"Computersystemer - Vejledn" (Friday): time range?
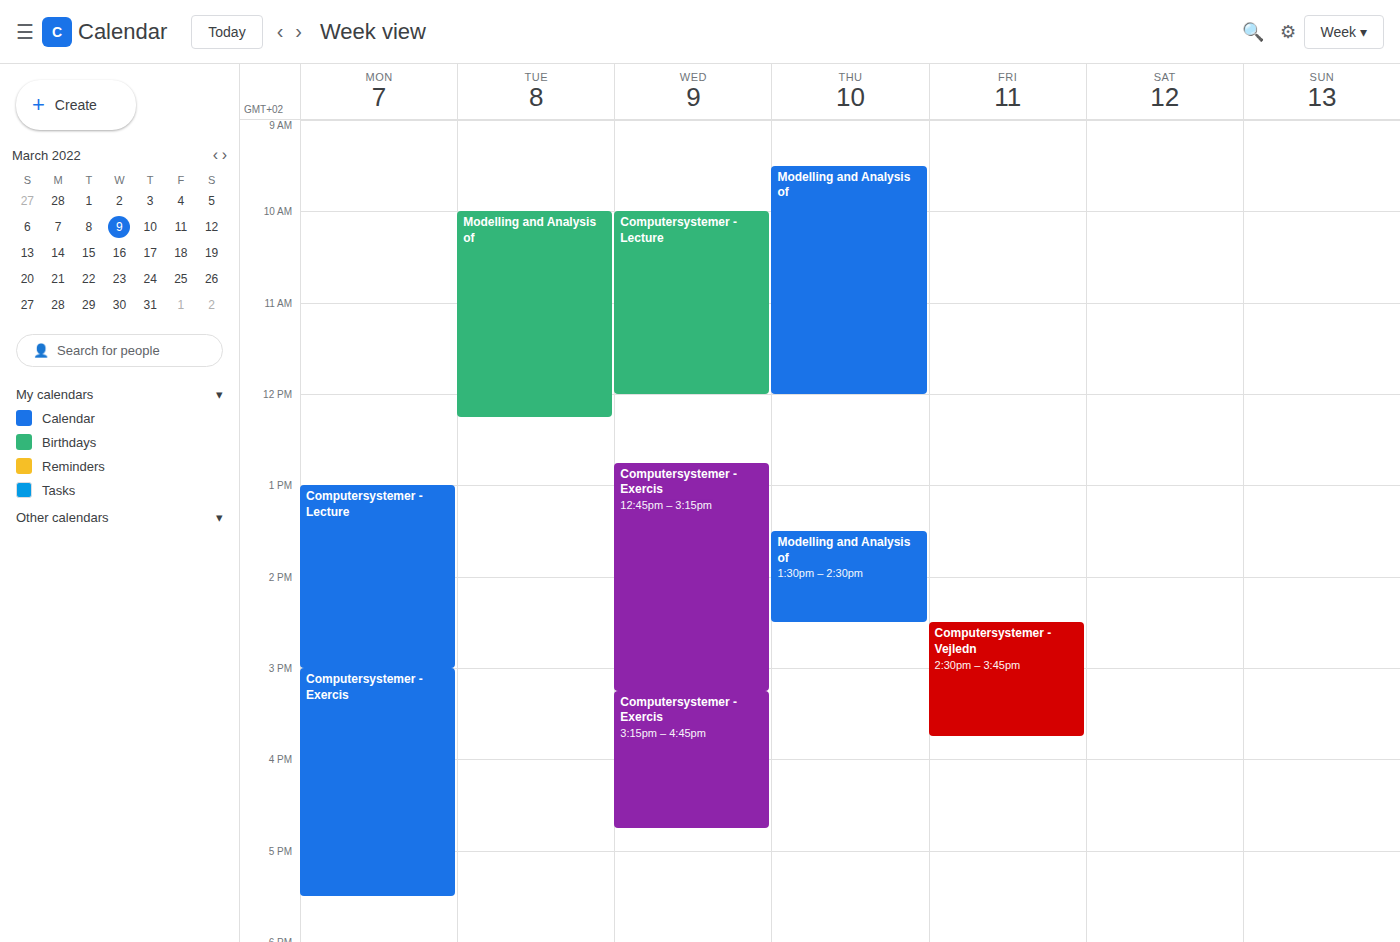
14:30 to 15:45